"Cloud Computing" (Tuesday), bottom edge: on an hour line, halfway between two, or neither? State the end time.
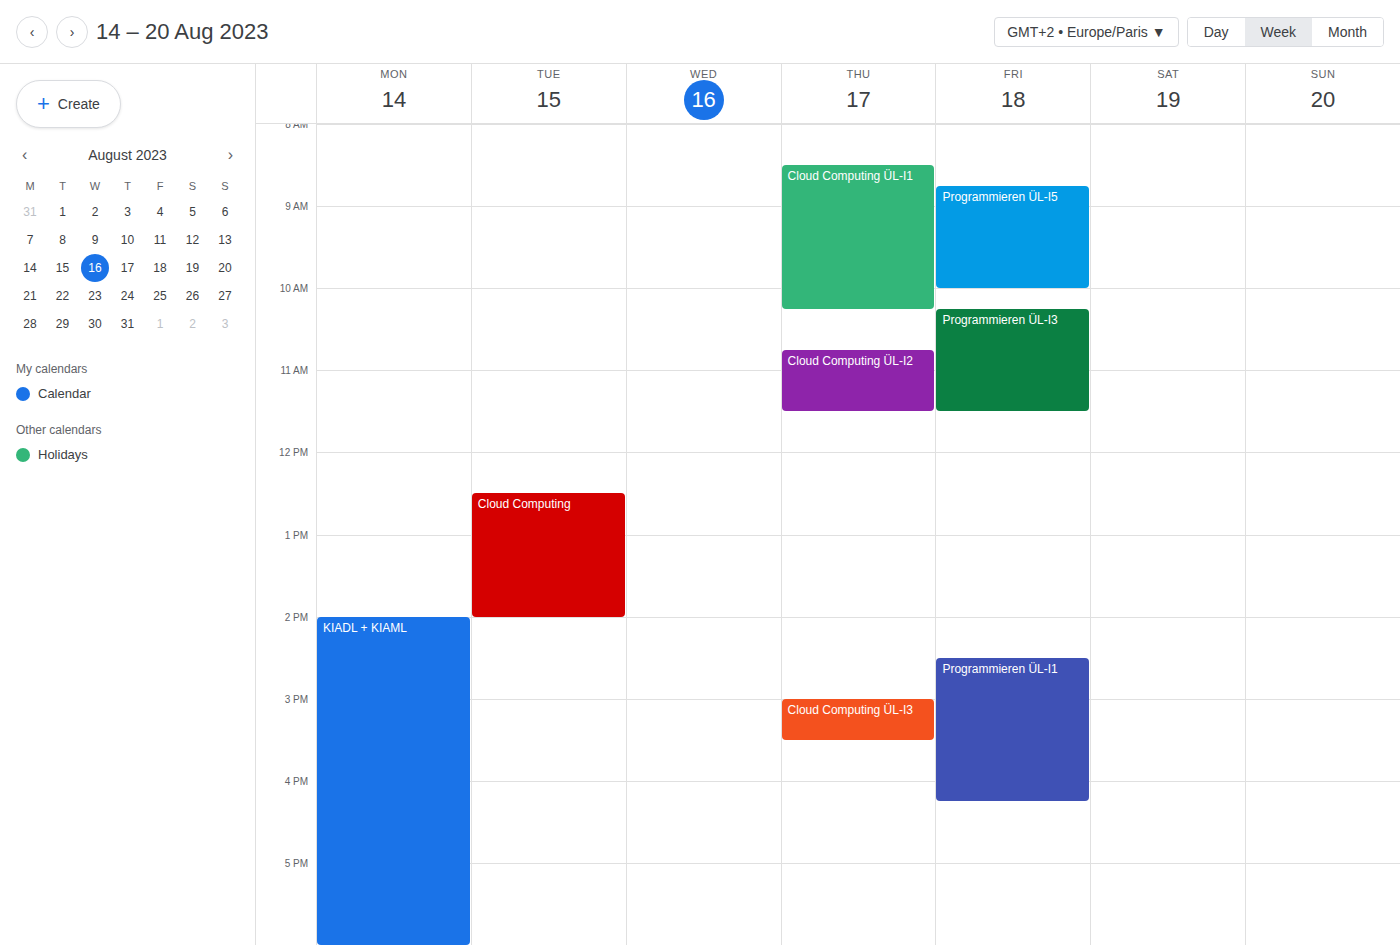
14:00 -- exactly on the 14:00 line.